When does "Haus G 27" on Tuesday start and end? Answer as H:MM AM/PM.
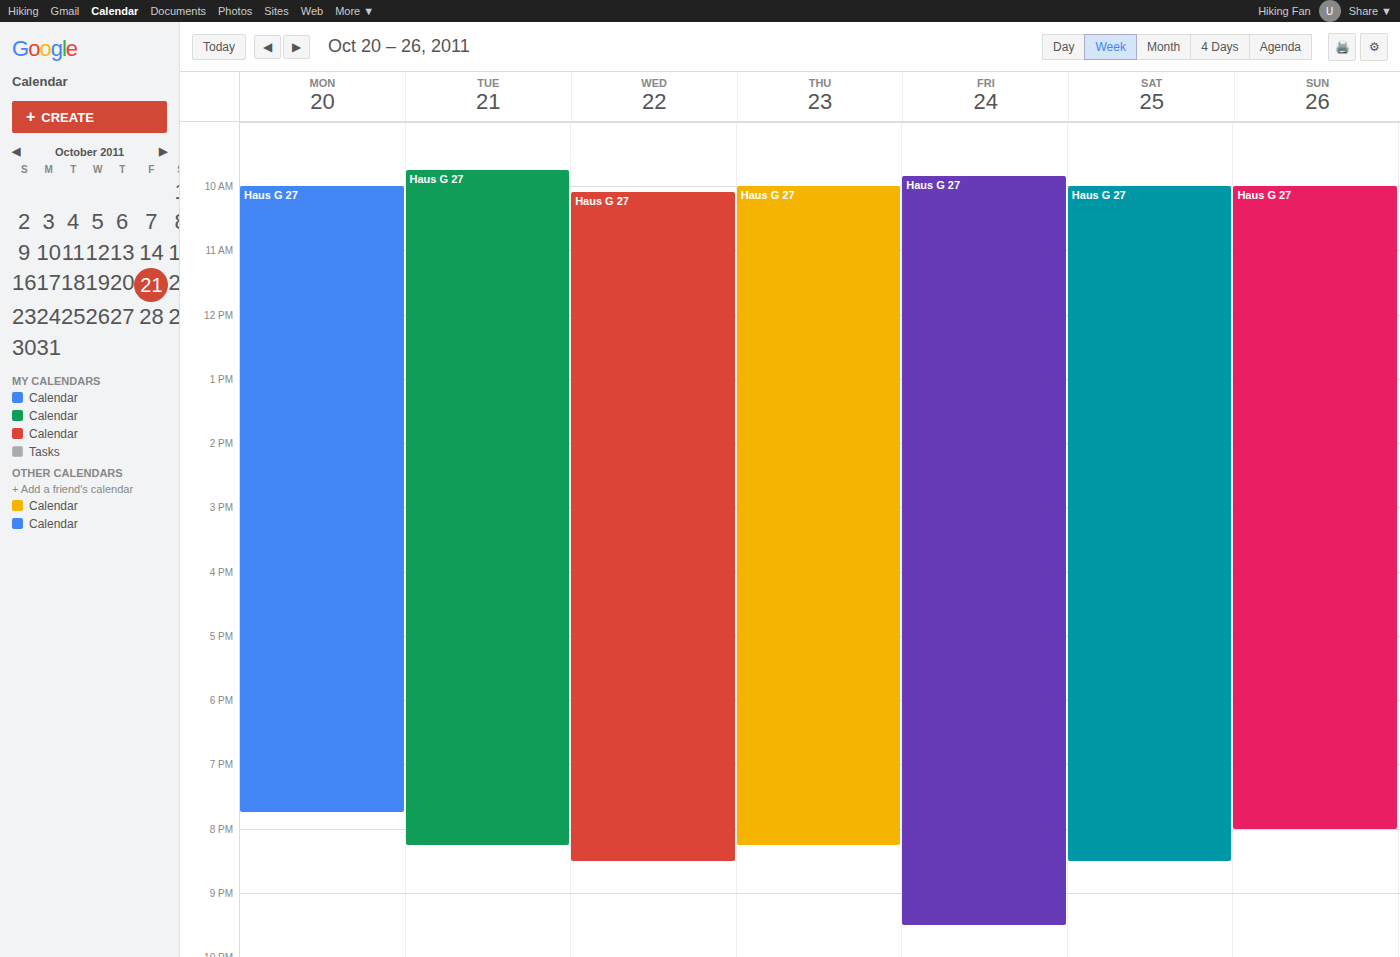
9:45 AM to 8:15 PM